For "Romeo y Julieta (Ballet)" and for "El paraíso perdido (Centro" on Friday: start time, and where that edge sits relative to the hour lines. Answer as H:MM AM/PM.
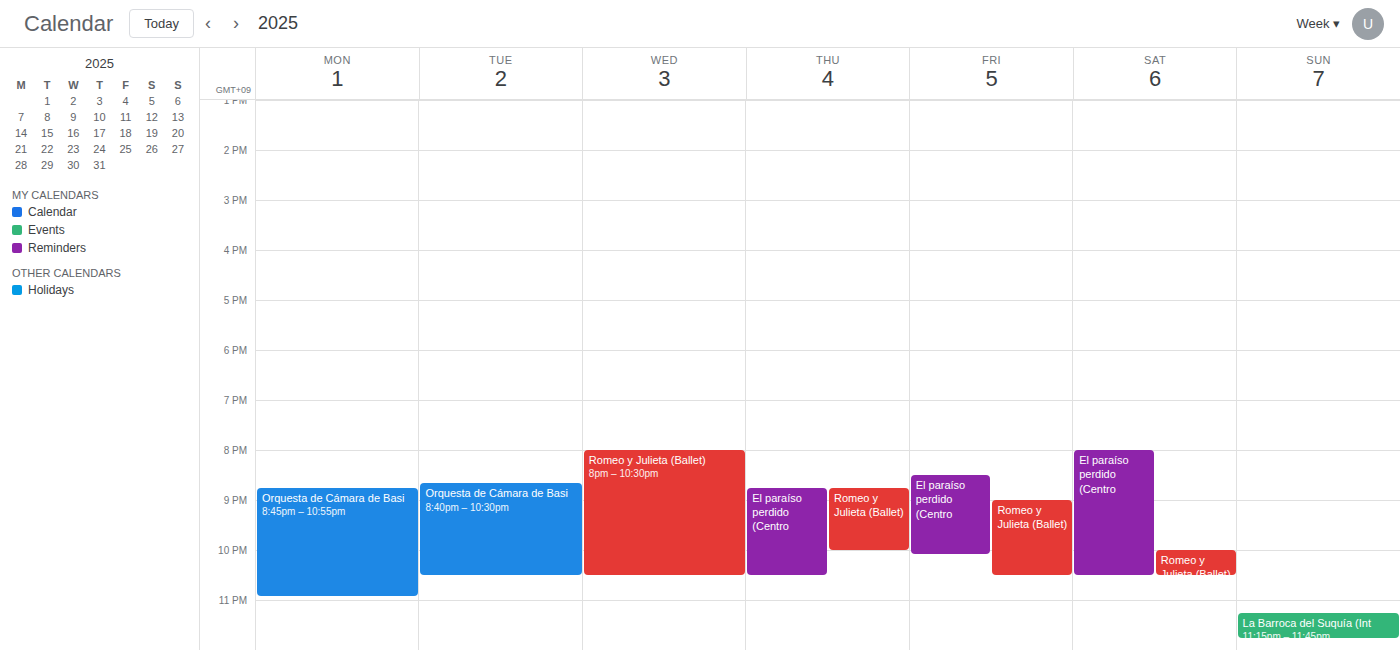
"Romeo y Julieta (Ballet)": 9:00 PM, exactly on the 9 PM line. "El paraíso perdido (Centro": 8:30 PM, halfway between the 8 PM and 9 PM lines.